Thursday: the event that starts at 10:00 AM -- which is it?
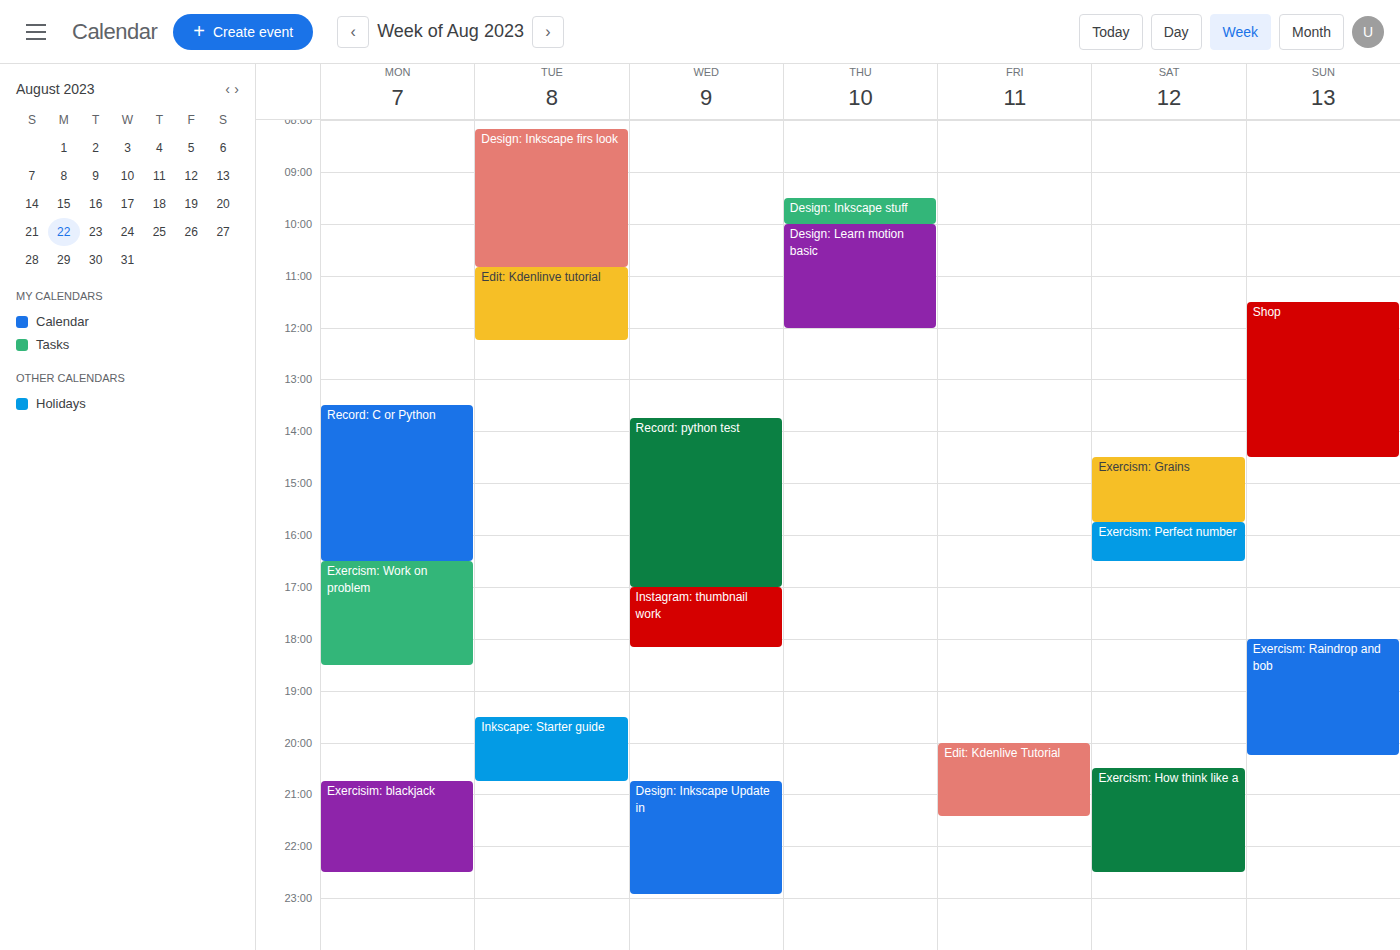
"Design: Learn motion basic"